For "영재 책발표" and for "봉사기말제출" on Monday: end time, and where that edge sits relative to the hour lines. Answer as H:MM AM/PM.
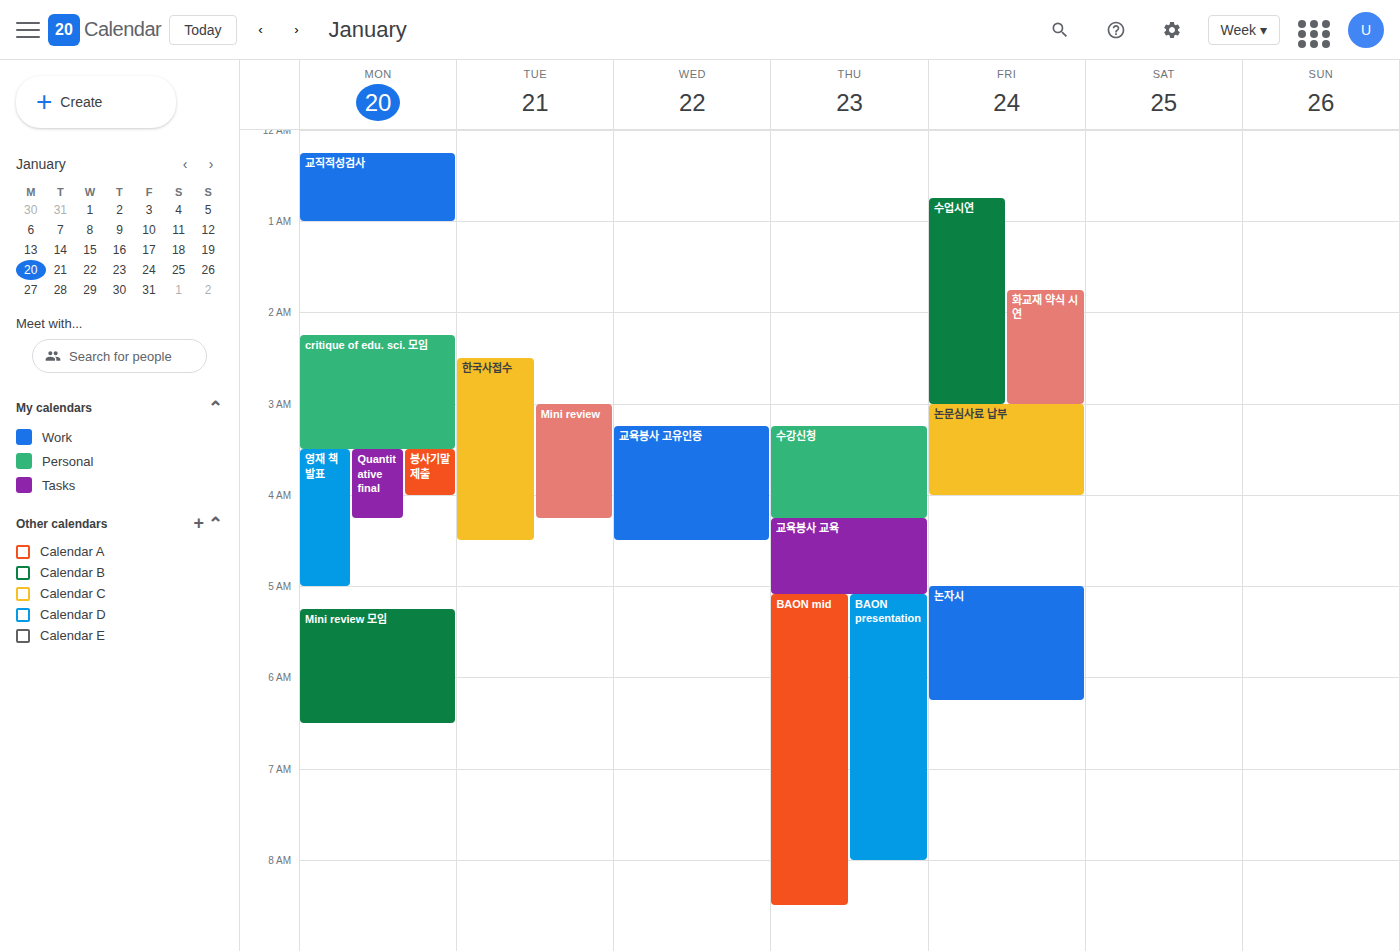
"영재 책발표": 5:00 AM, exactly on the 5 AM line. "봉사기말제출": 4:00 AM, exactly on the 4 AM line.